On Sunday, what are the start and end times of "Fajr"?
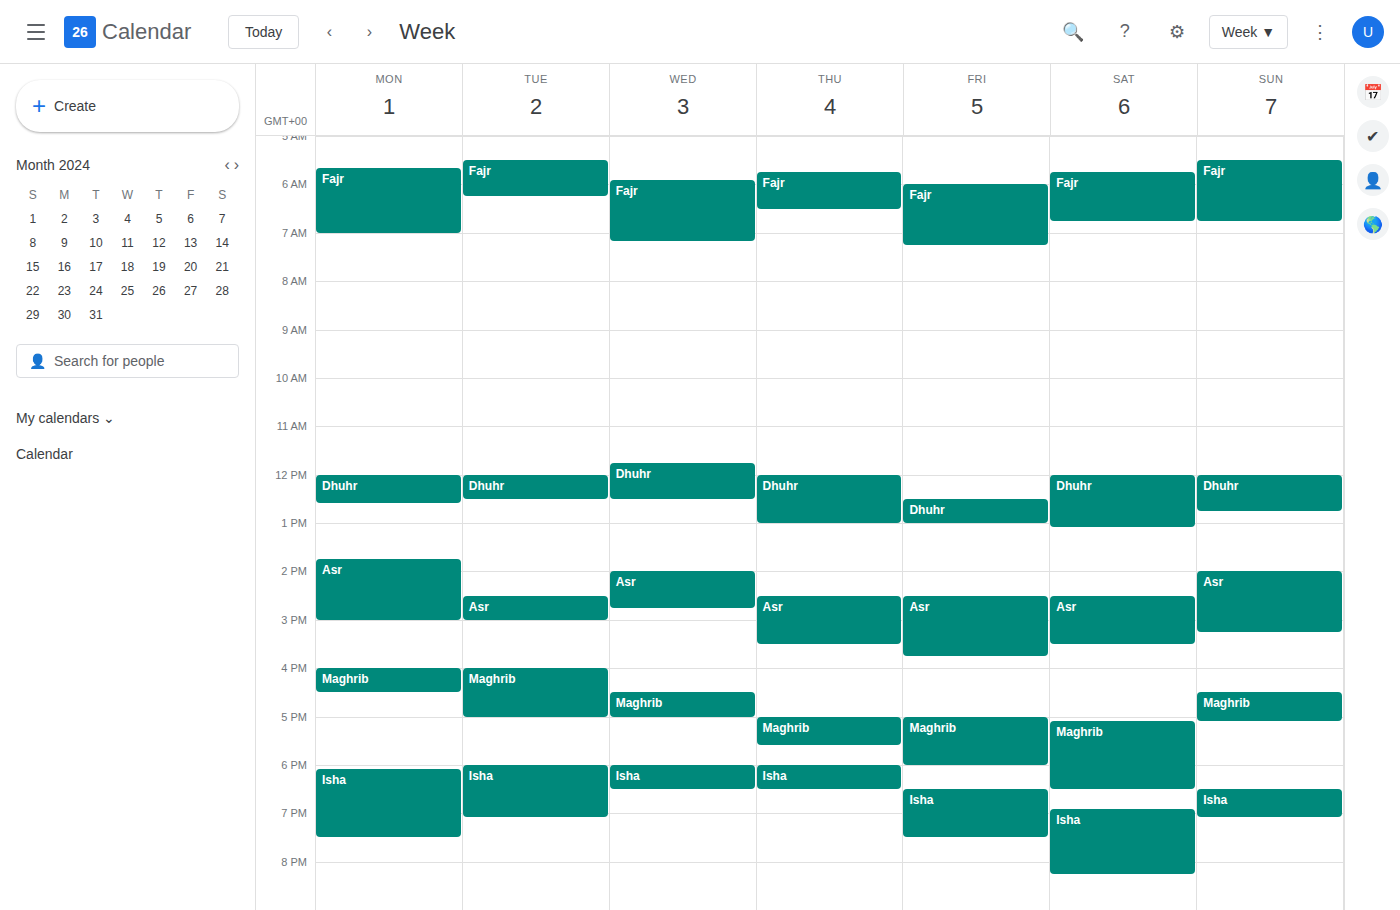
5:30 AM to 6:45 AM